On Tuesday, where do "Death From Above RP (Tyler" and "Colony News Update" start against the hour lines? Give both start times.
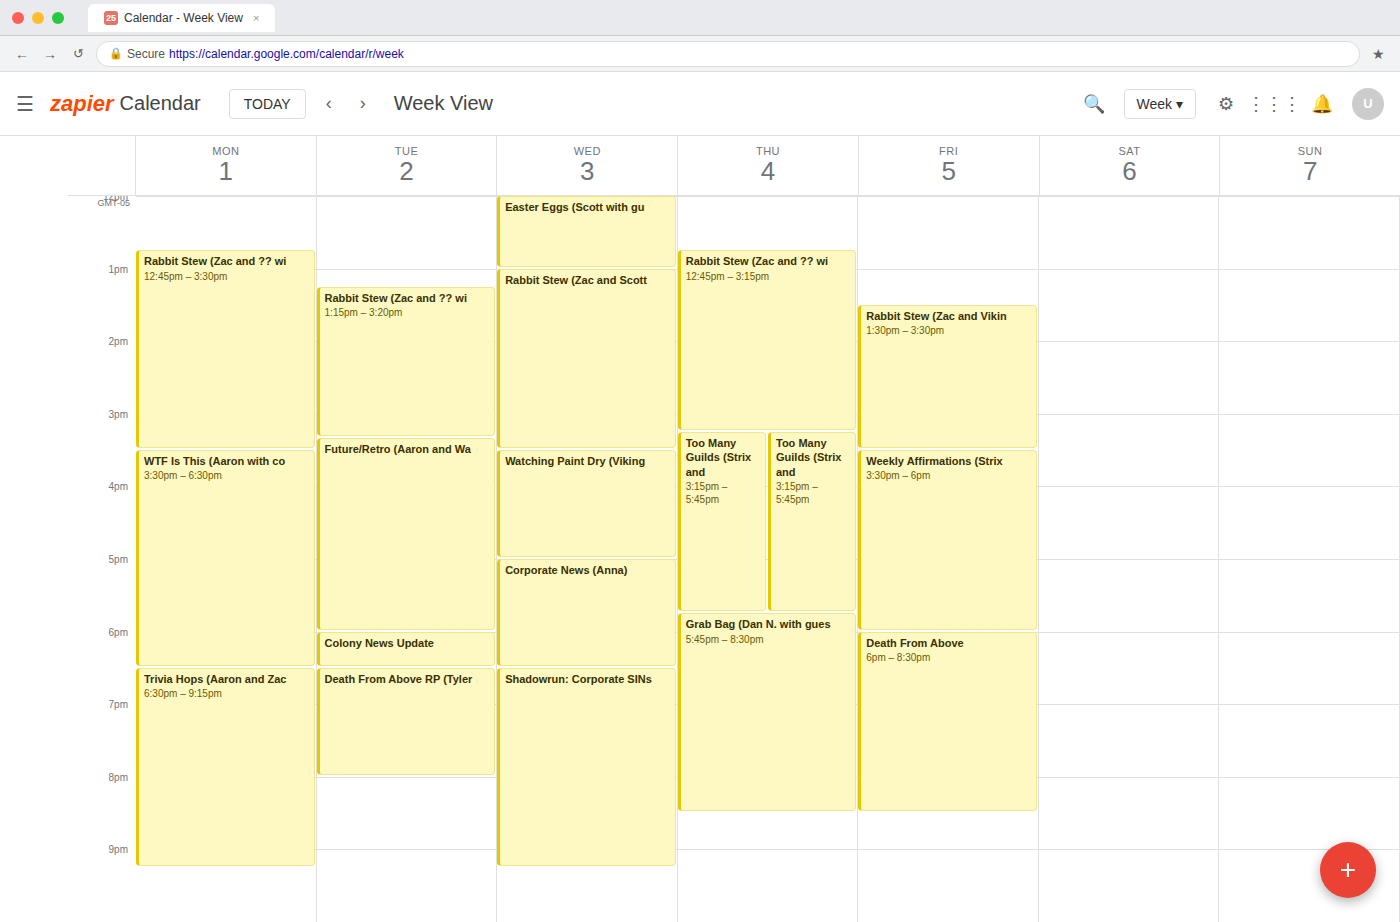
"Death From Above RP (Tyler": 6:30 PM, halfway between the 6 PM and 7 PM lines. "Colony News Update": 6:00 PM, exactly on the 6 PM line.